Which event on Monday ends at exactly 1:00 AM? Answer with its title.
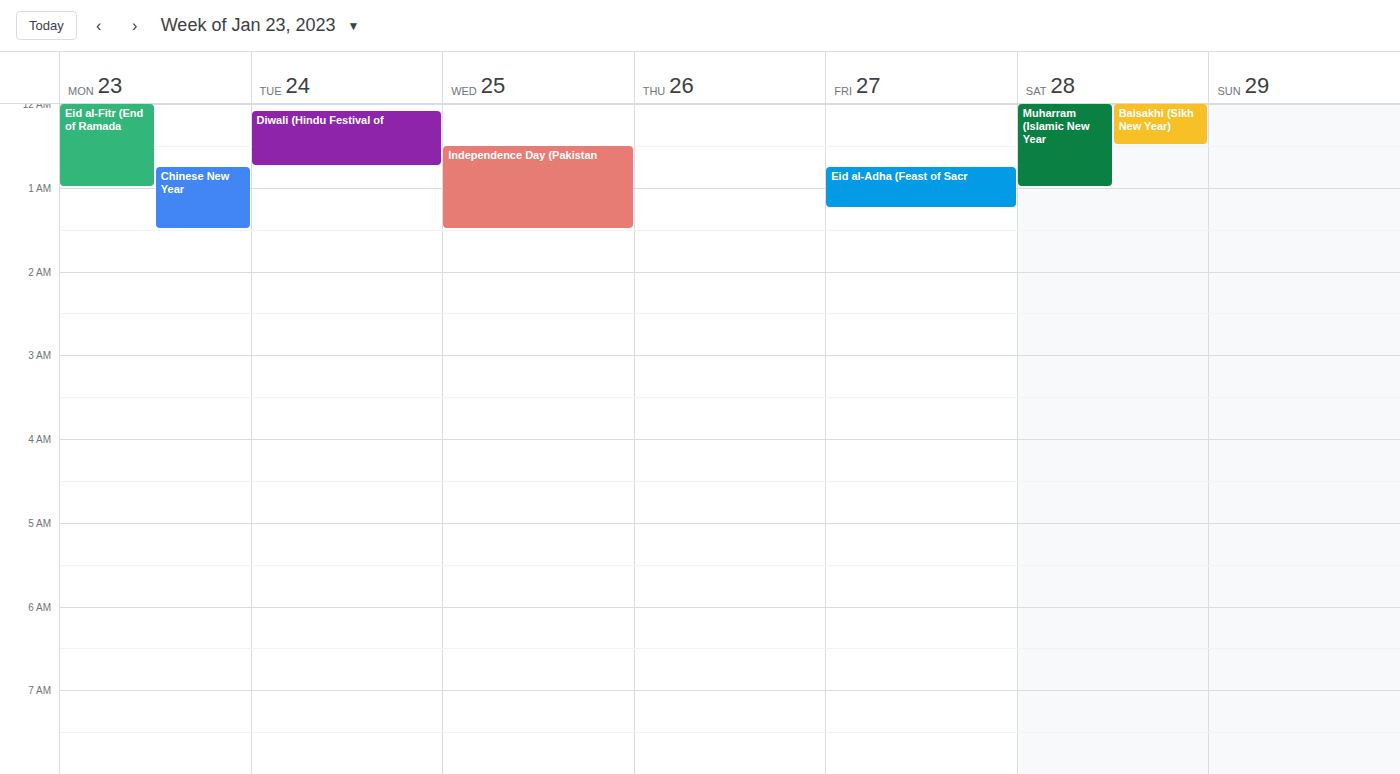
"Eid al-Fitr (End of Ramada"